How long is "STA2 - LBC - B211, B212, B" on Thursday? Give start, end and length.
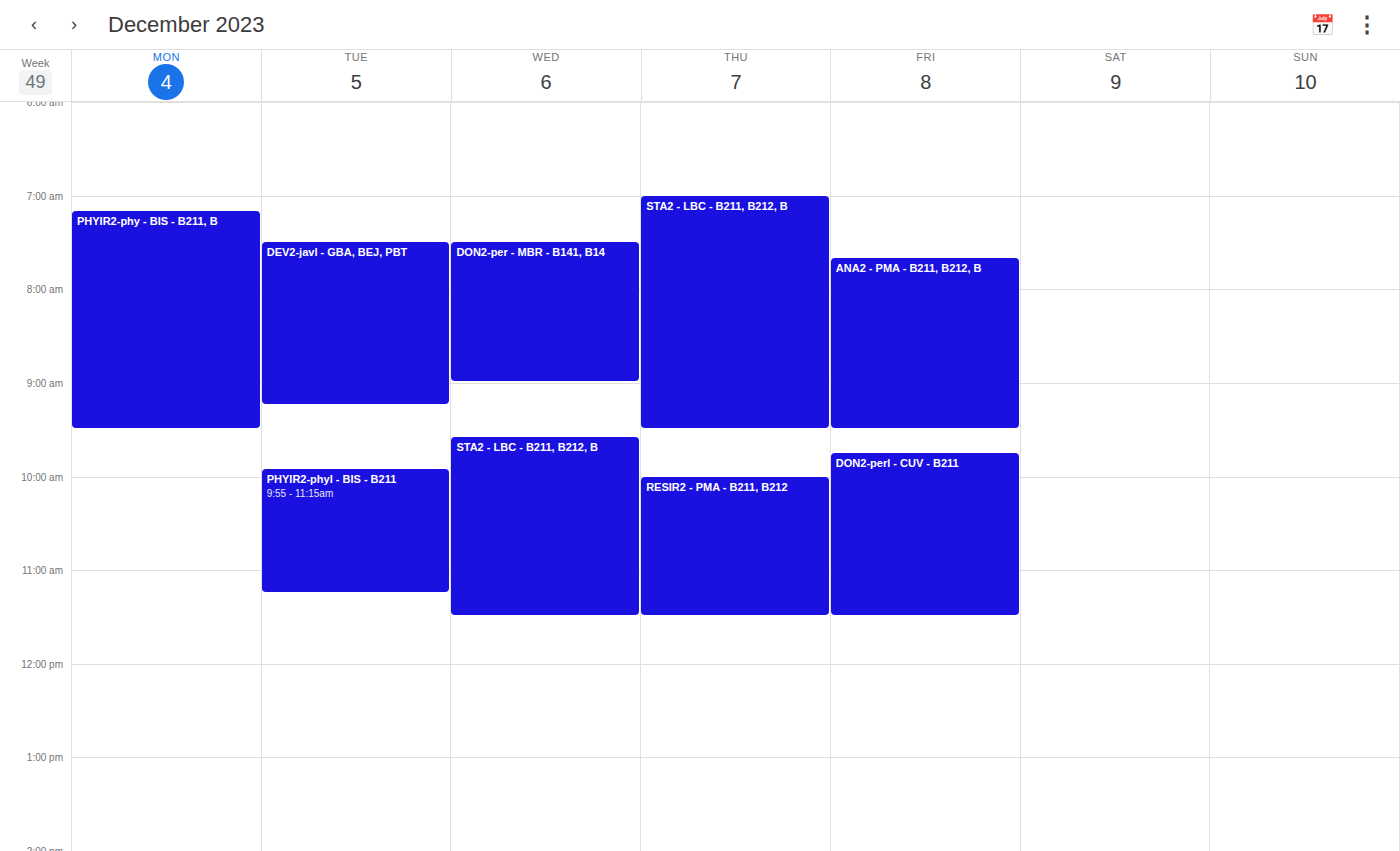
7:00 AM to 9:30 AM, 2 hours 30 minutes